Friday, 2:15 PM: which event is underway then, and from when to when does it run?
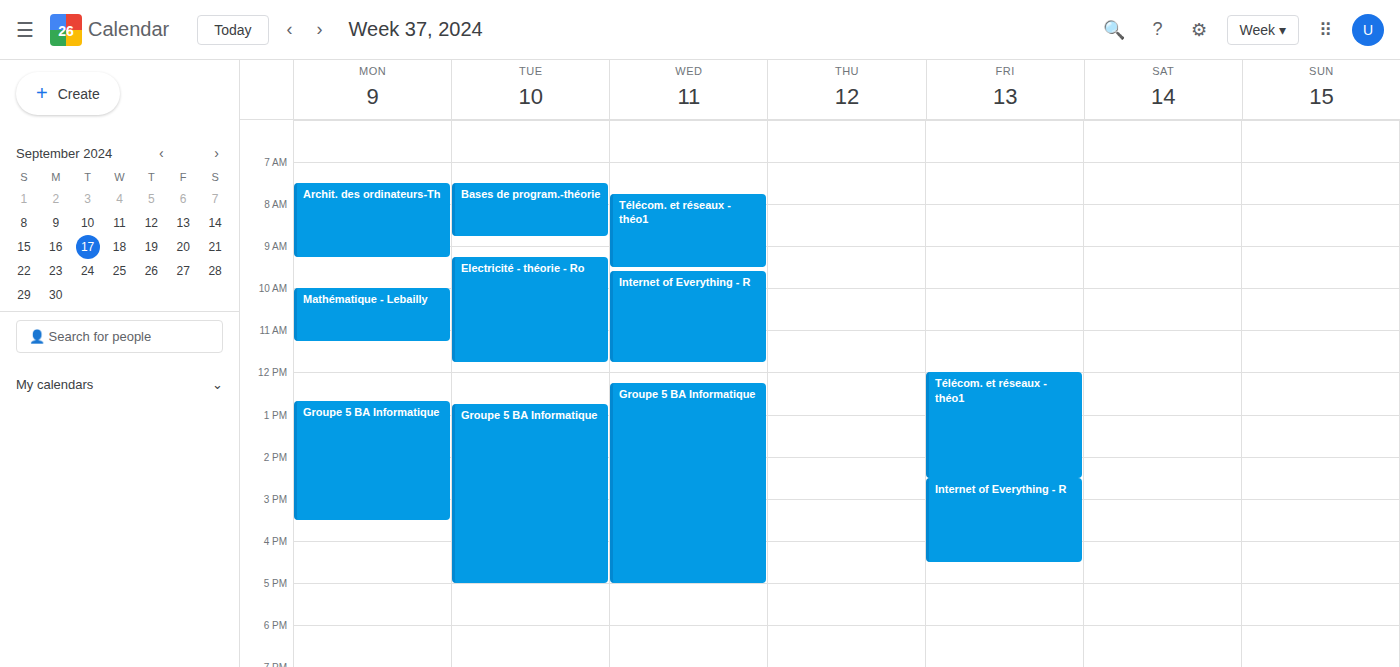
"Télécom. et réseaux -théo1", 12:00 PM to 2:30 PM